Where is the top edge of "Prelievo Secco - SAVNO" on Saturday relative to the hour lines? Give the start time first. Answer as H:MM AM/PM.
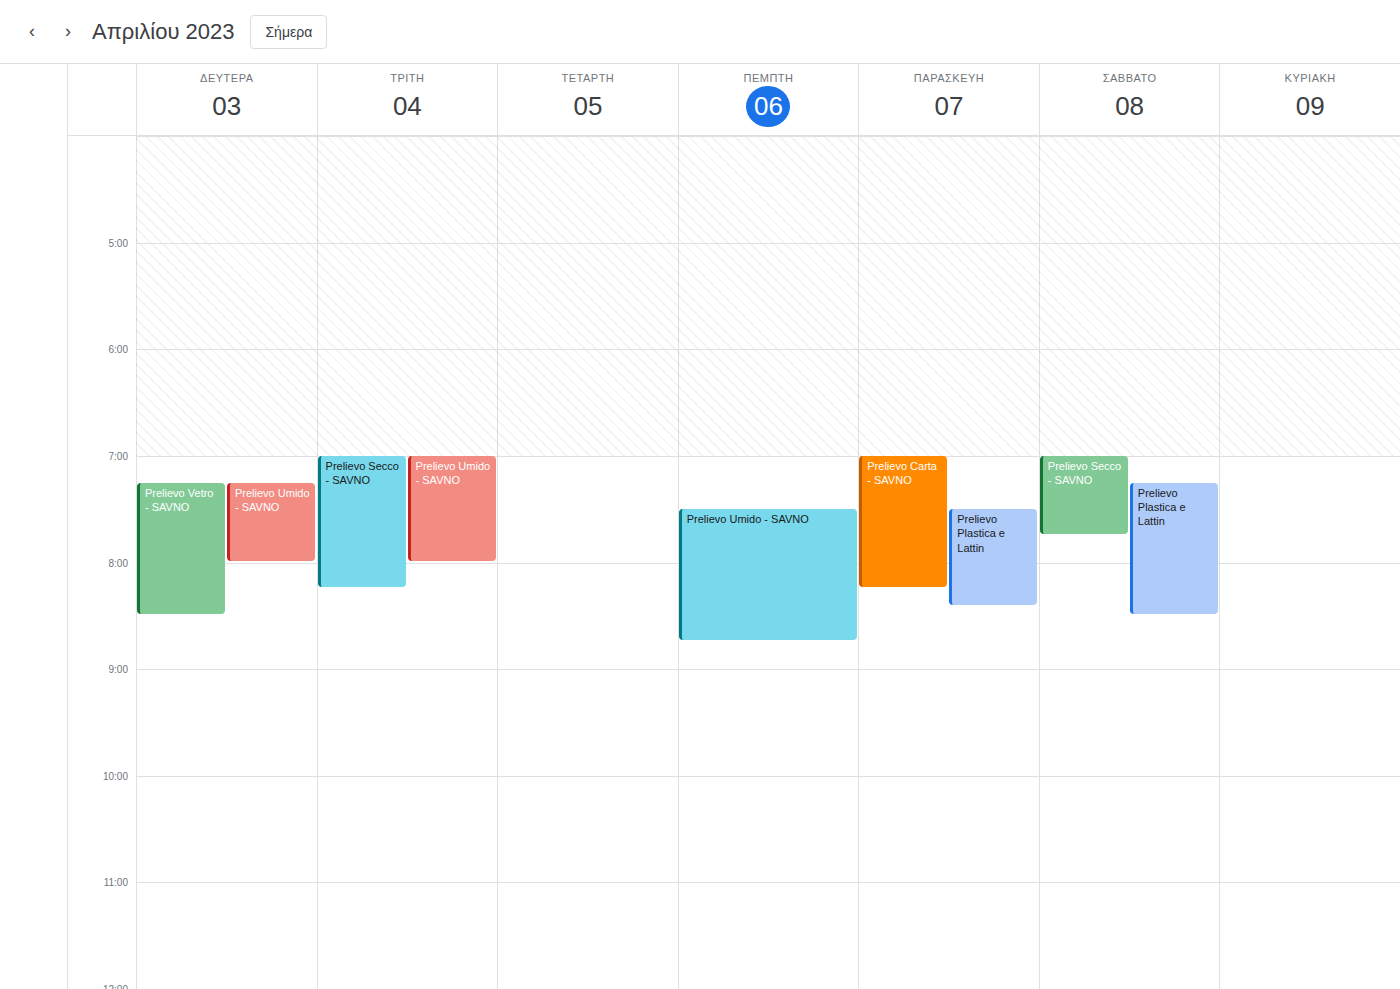
7:00 AM -- exactly on the 7 AM line.